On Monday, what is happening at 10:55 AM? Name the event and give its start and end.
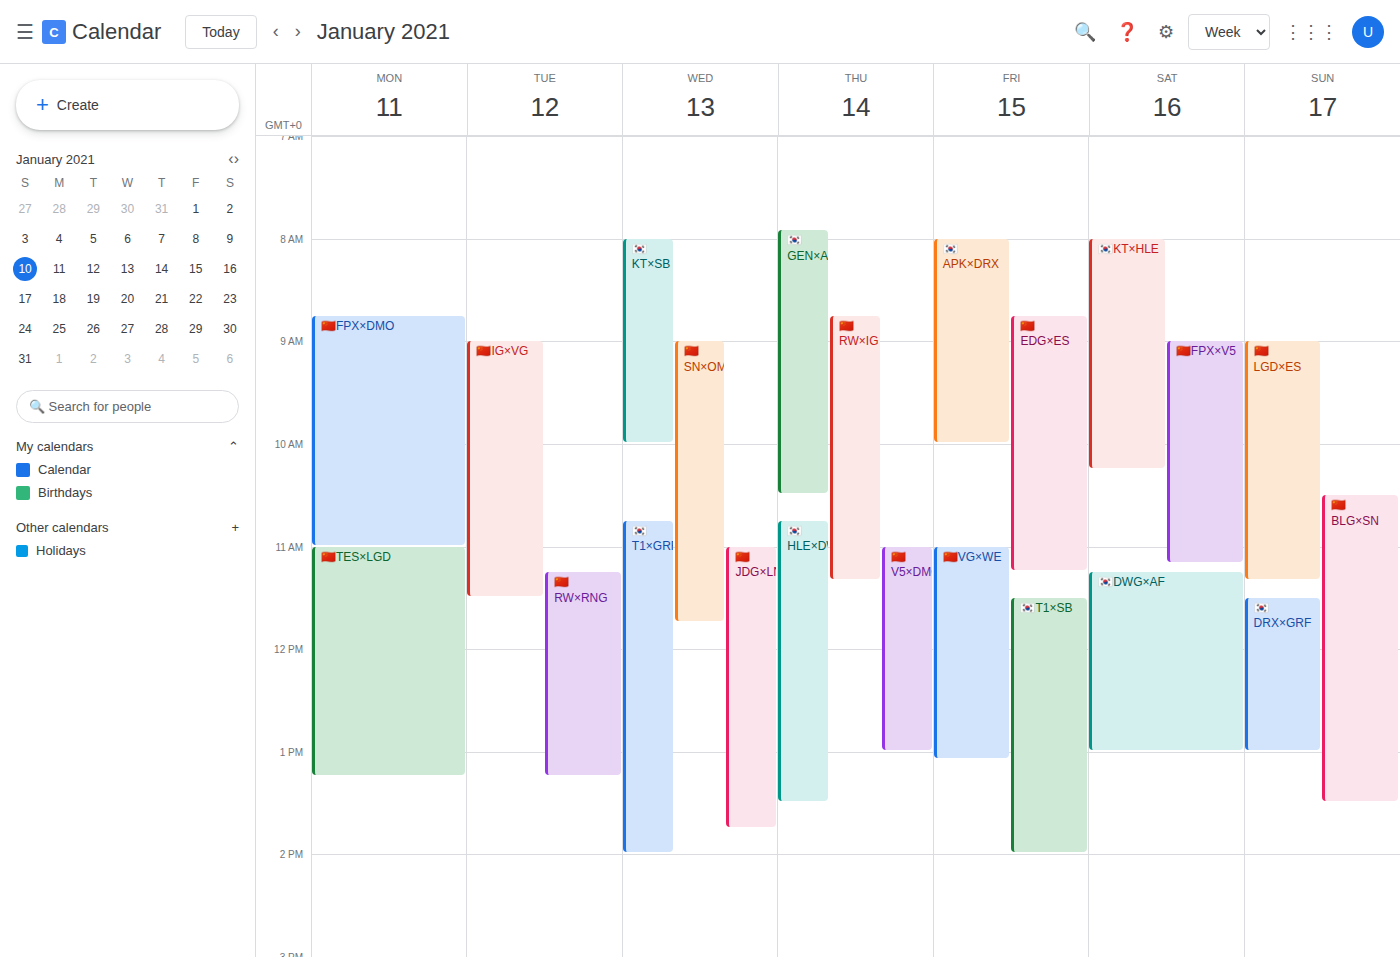
"🇨🇳FPX×DMO", 8:45 AM to 11:00 AM